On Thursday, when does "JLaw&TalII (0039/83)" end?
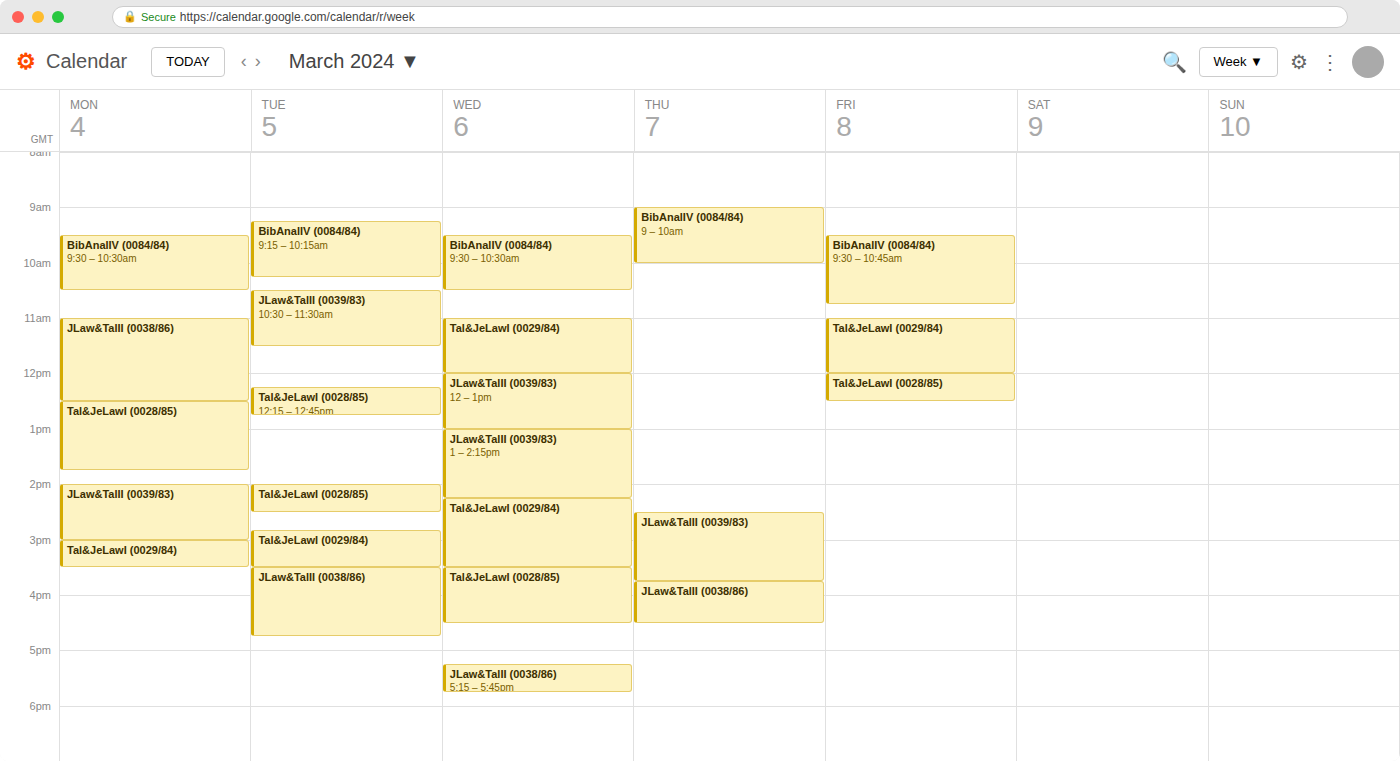
3:45 PM